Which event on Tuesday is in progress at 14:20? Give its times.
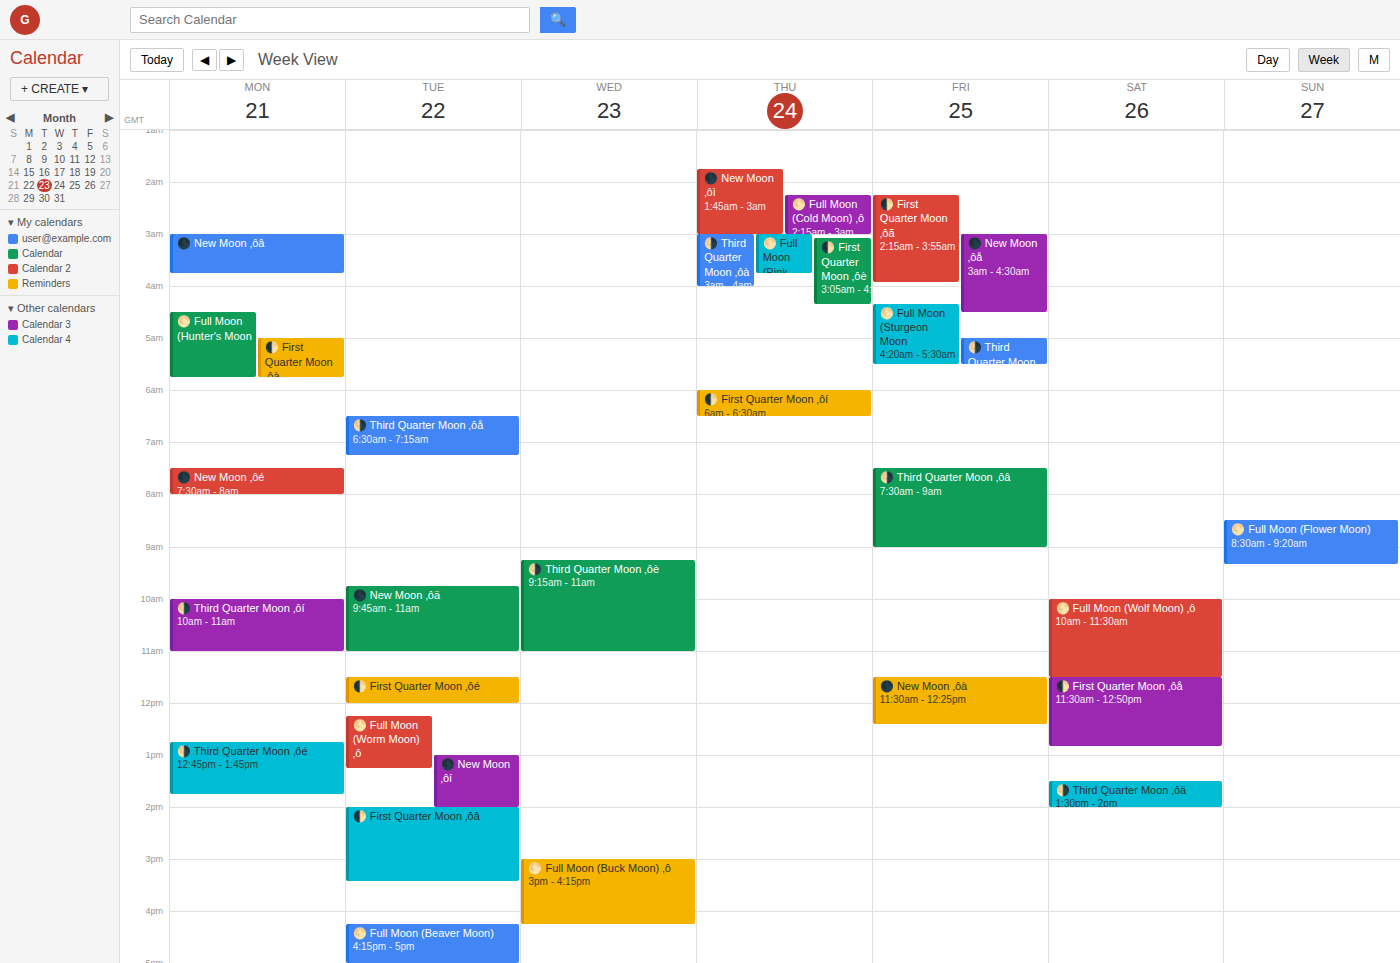
"🌓 First Quarter Moon ‚ôâ", 14:00 to 15:25